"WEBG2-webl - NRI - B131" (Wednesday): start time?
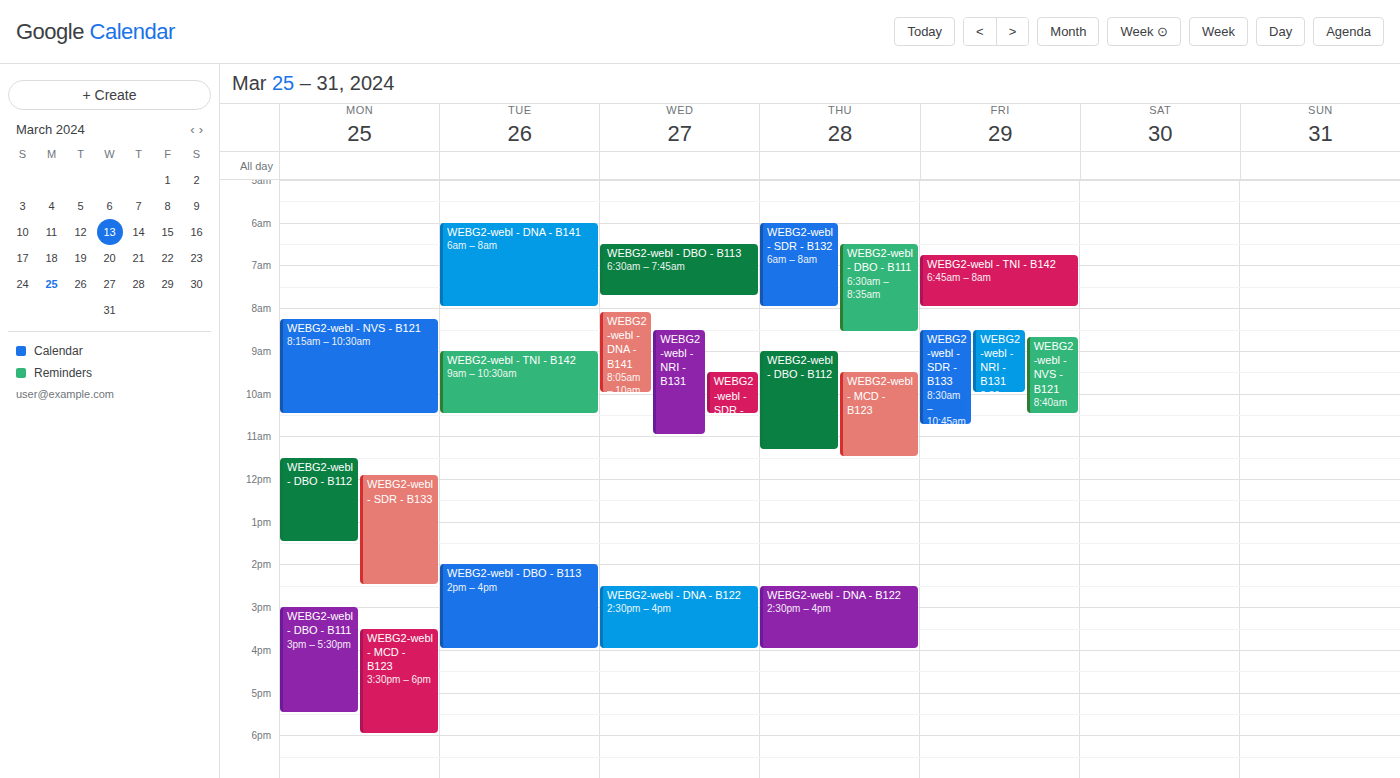
8:30 AM